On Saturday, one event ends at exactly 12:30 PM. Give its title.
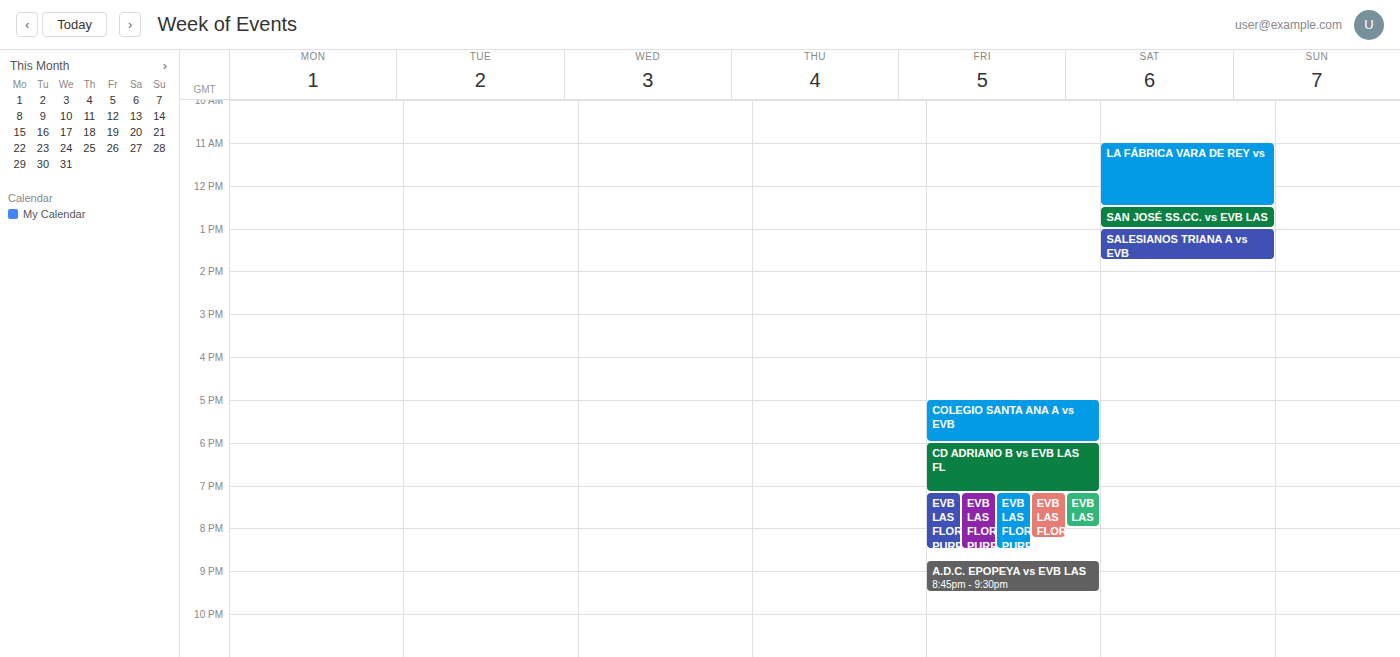
"LA FÁBRICA VARA DE REY vs"